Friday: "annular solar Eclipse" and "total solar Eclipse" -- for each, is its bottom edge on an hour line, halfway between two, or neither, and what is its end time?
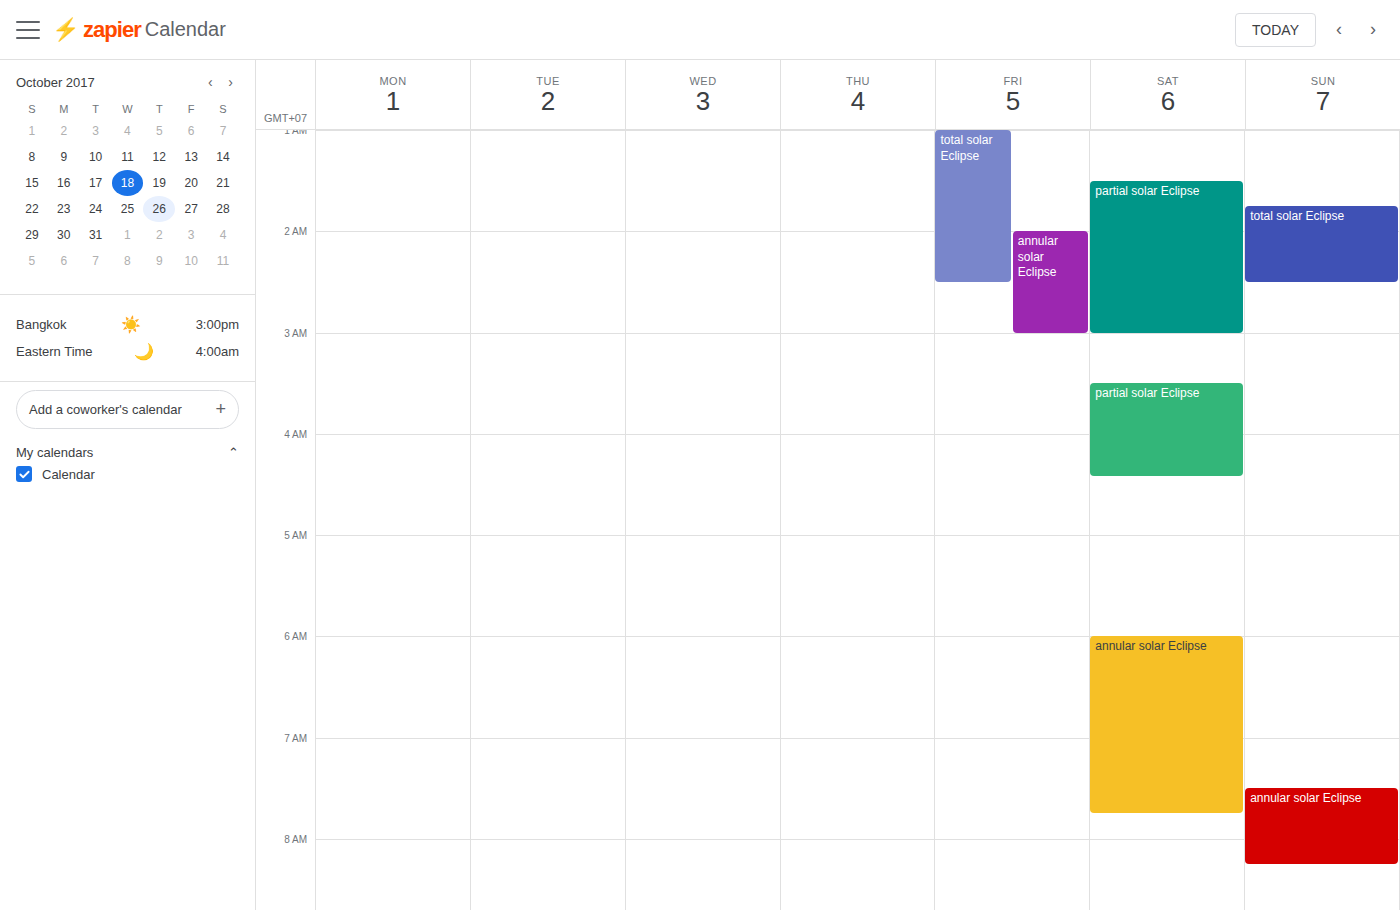
"annular solar Eclipse": 3:00 AM, exactly on the 3 AM line. "total solar Eclipse": 2:30 AM, halfway between the 2 AM and 3 AM lines.